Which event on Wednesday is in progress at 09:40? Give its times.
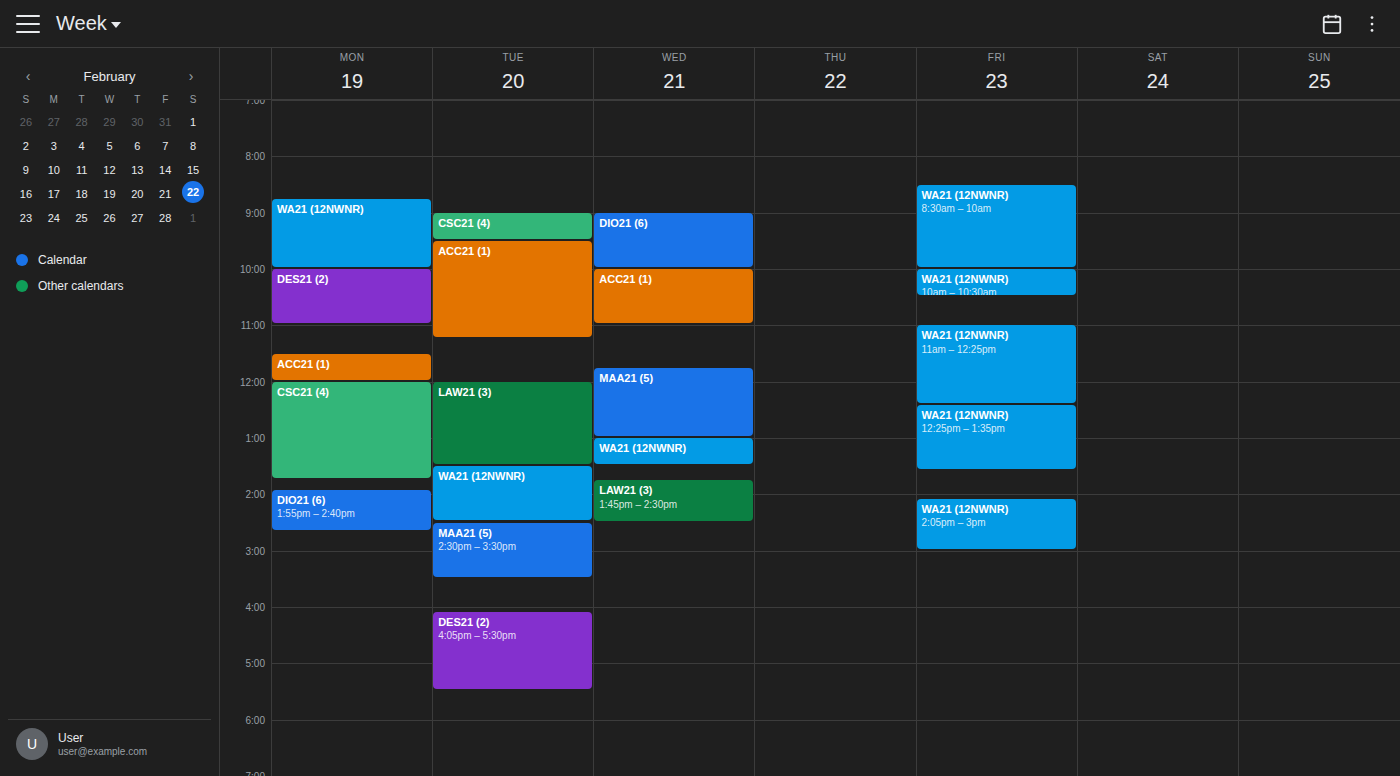
"DIO21 (6)", 09:00 to 10:00